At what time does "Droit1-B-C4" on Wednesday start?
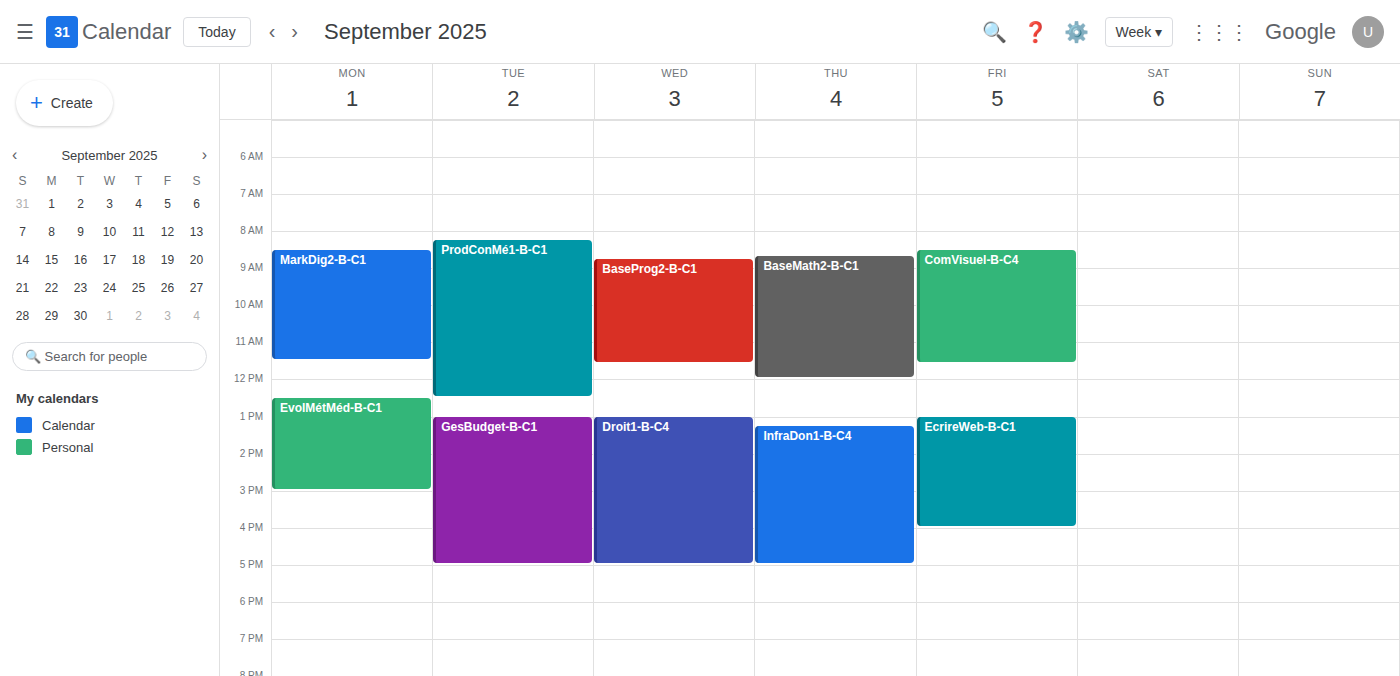
13:00